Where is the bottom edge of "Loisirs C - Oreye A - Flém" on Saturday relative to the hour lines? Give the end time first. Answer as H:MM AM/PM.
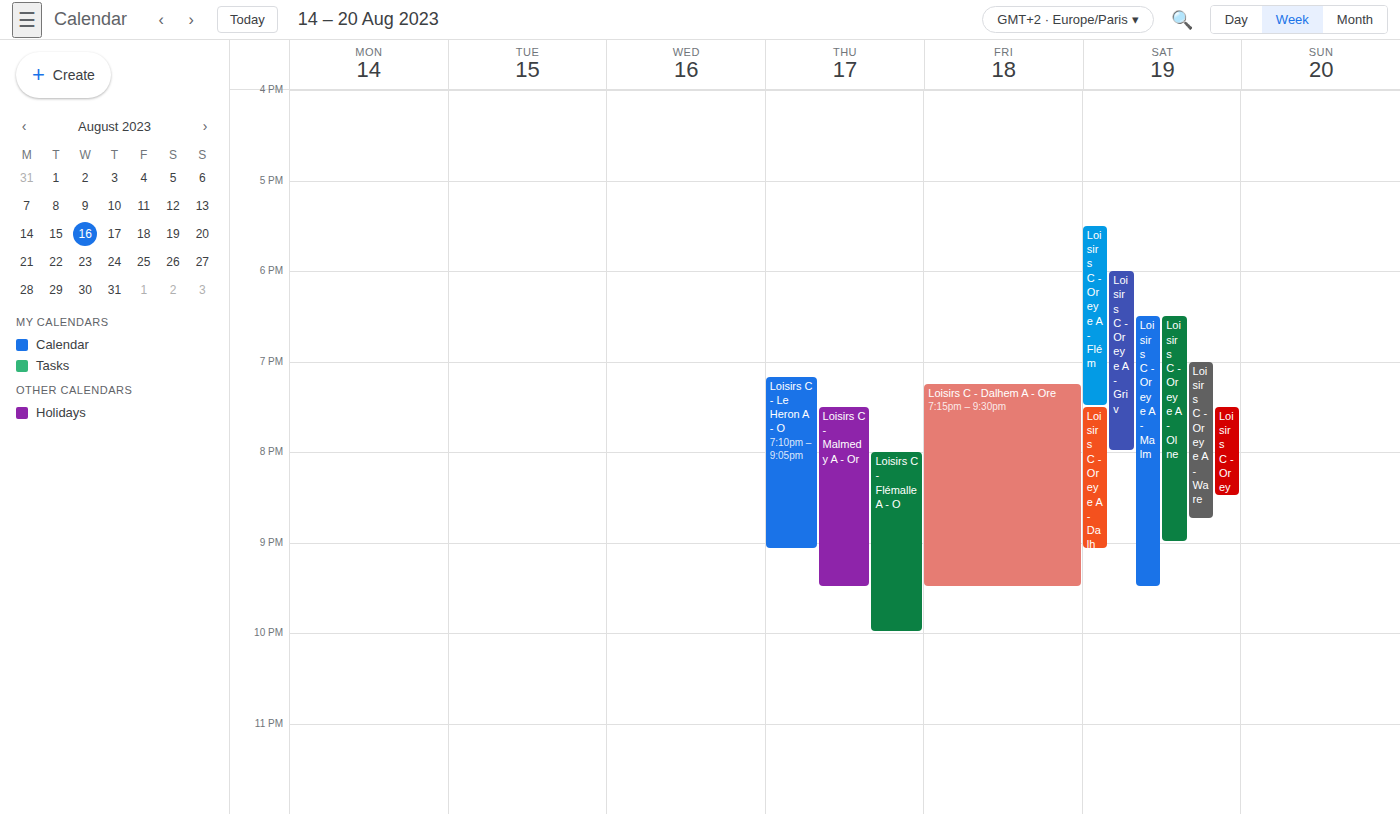
7:30 PM -- halfway between the 7 PM and 8 PM lines.